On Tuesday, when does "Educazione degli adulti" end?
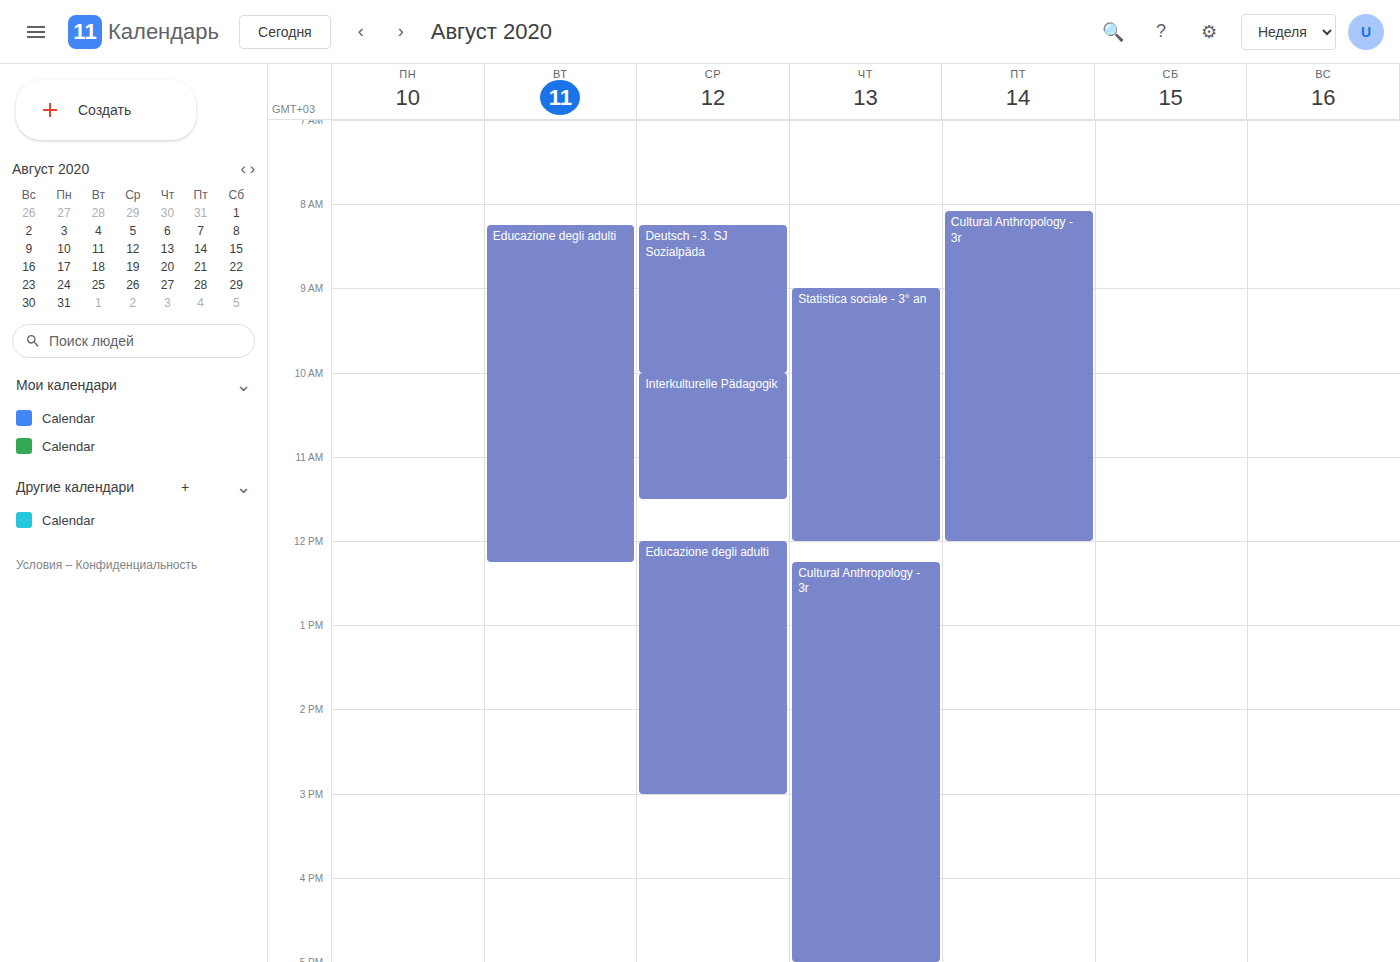
12:15 PM